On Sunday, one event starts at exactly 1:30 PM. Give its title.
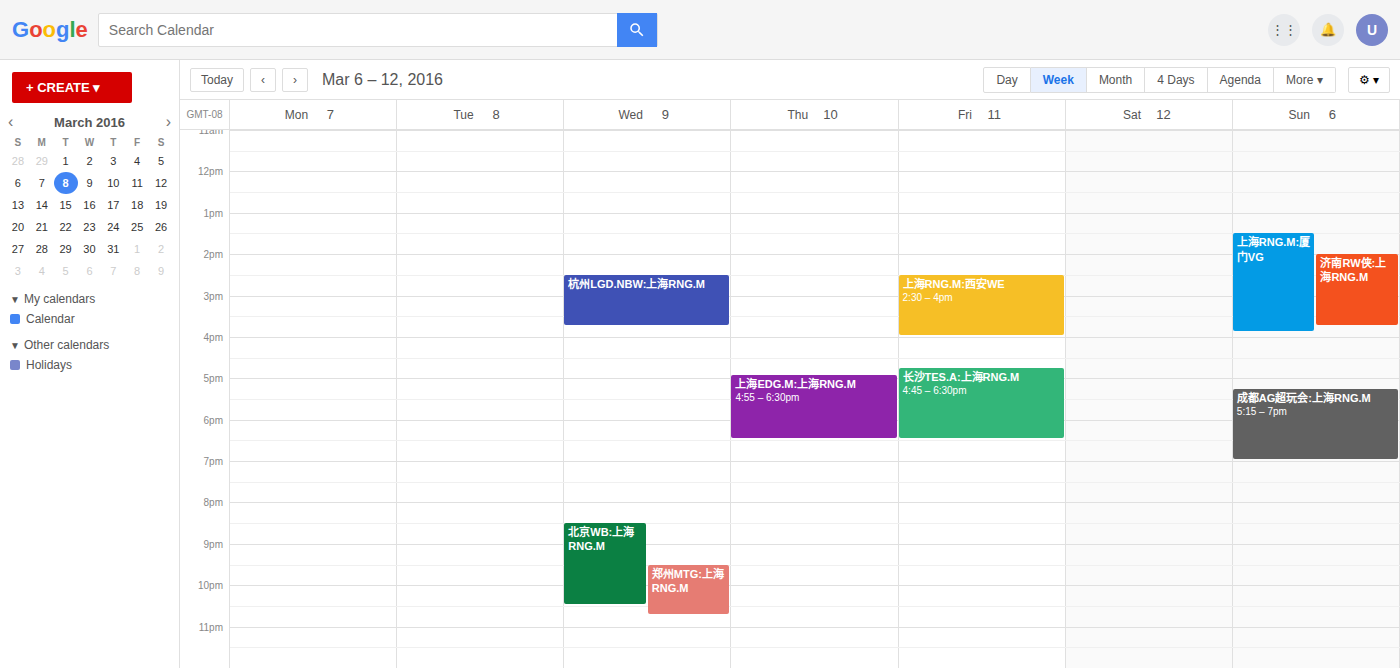
"上海RNG.M:厦门VG"